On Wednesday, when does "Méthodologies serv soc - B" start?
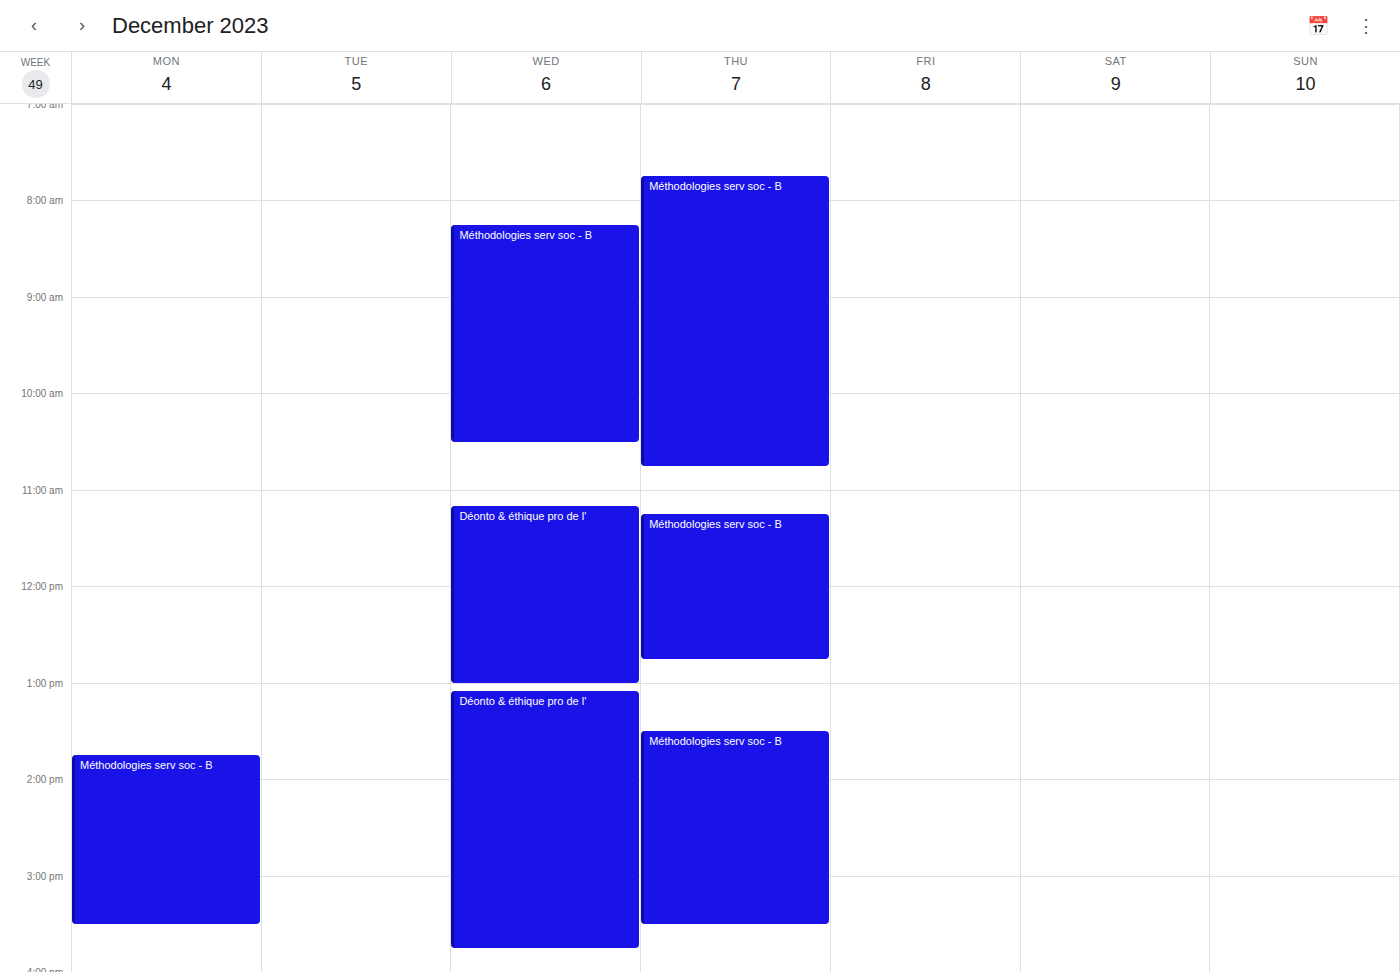
08:15